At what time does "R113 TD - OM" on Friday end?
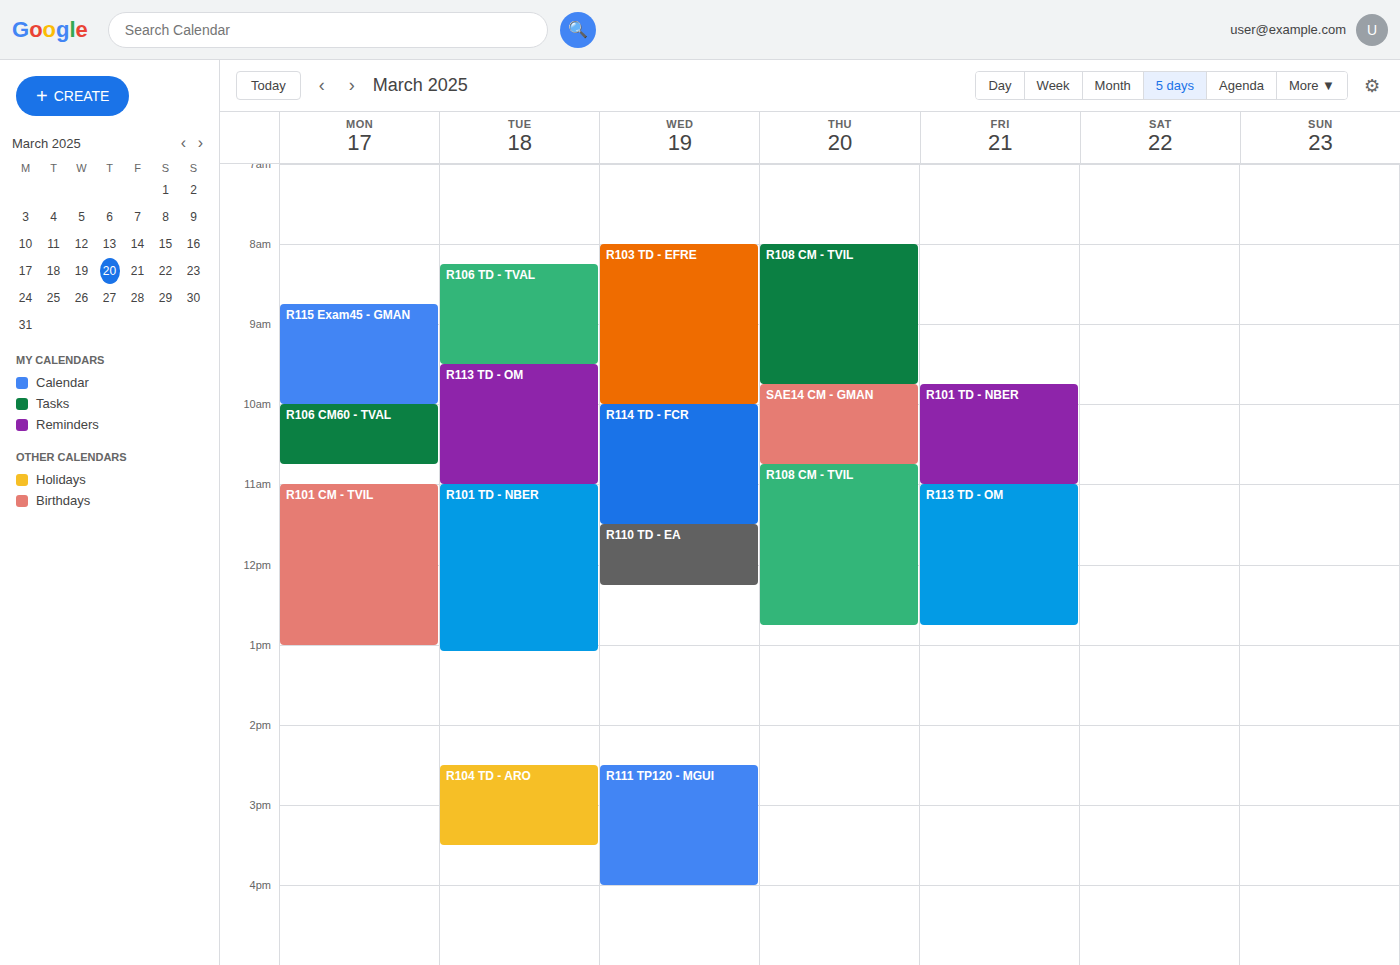
12:45 PM